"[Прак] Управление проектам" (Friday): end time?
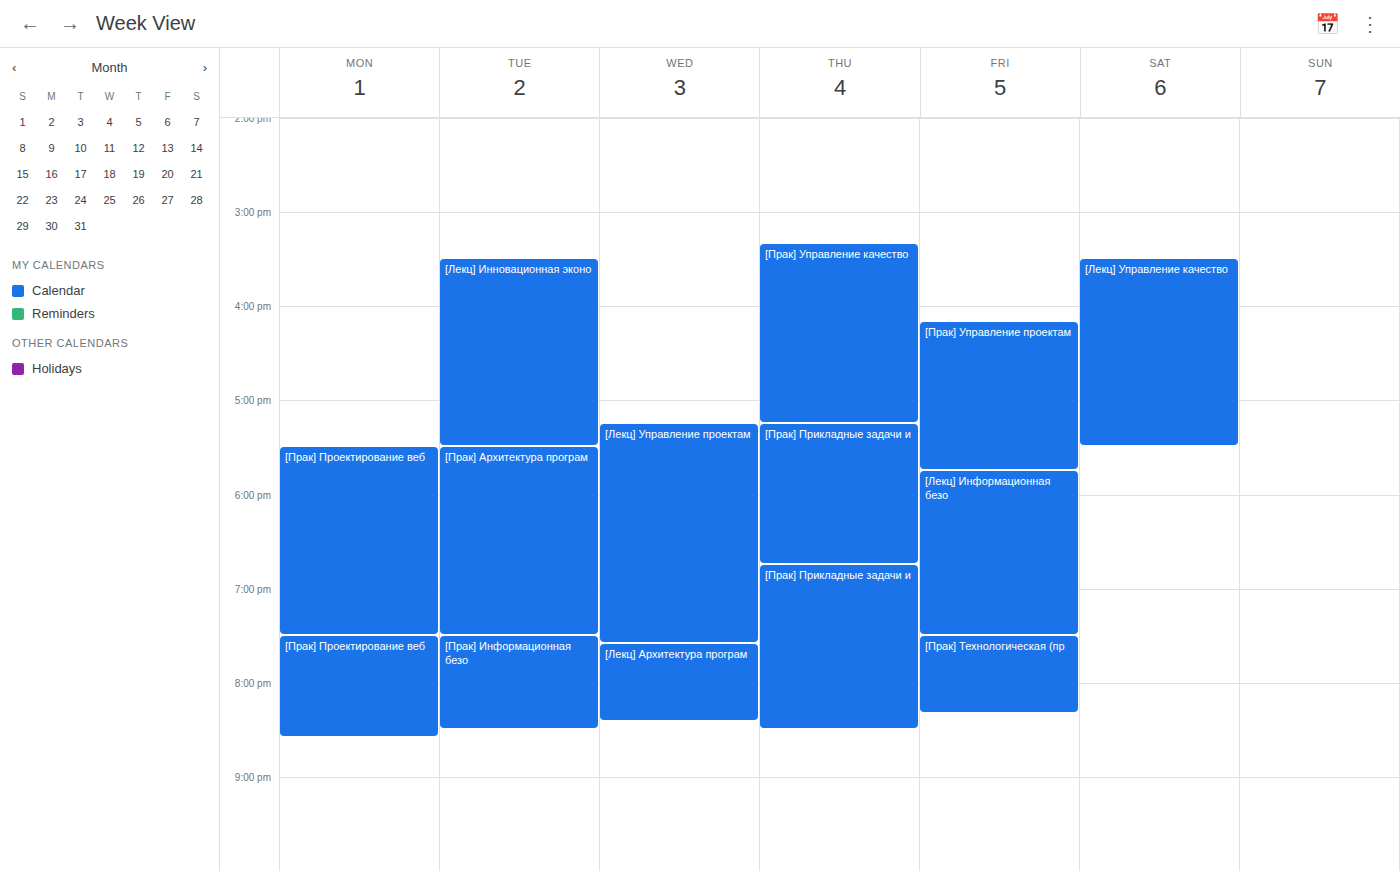
5:45 PM